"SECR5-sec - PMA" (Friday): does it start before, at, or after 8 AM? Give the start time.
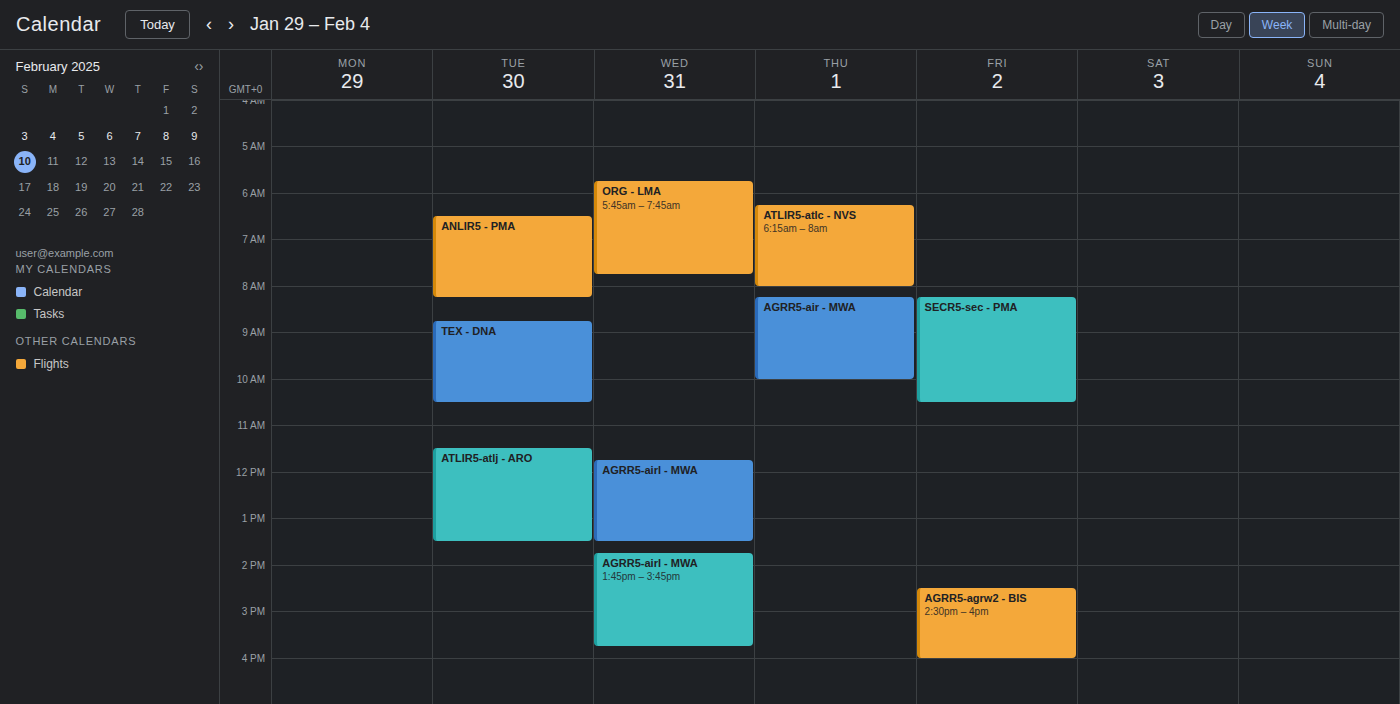
8:15 AM -- after 8 AM, 15 minutes below the 8 AM line.